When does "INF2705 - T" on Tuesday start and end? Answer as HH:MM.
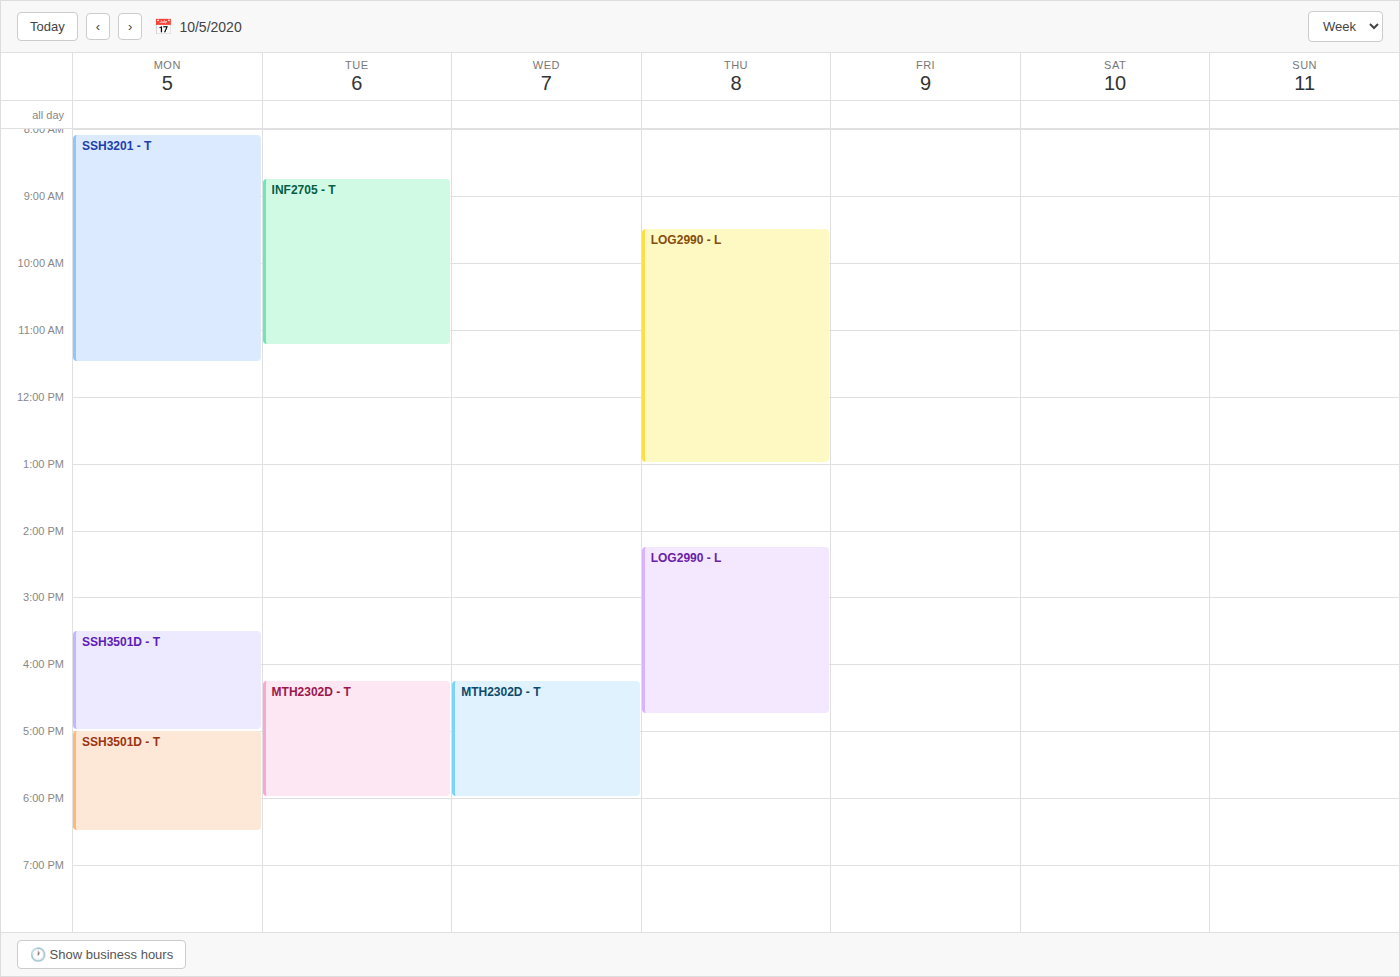
08:45 to 11:15